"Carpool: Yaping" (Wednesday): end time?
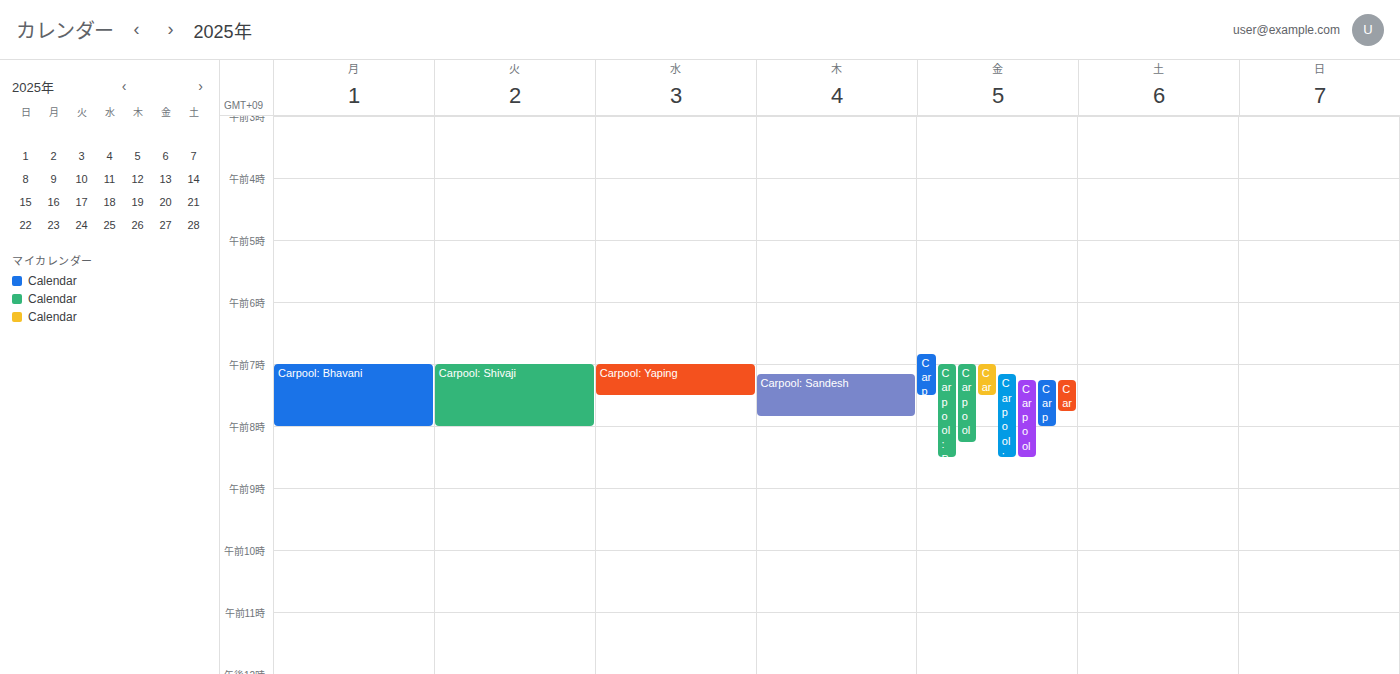
07:30